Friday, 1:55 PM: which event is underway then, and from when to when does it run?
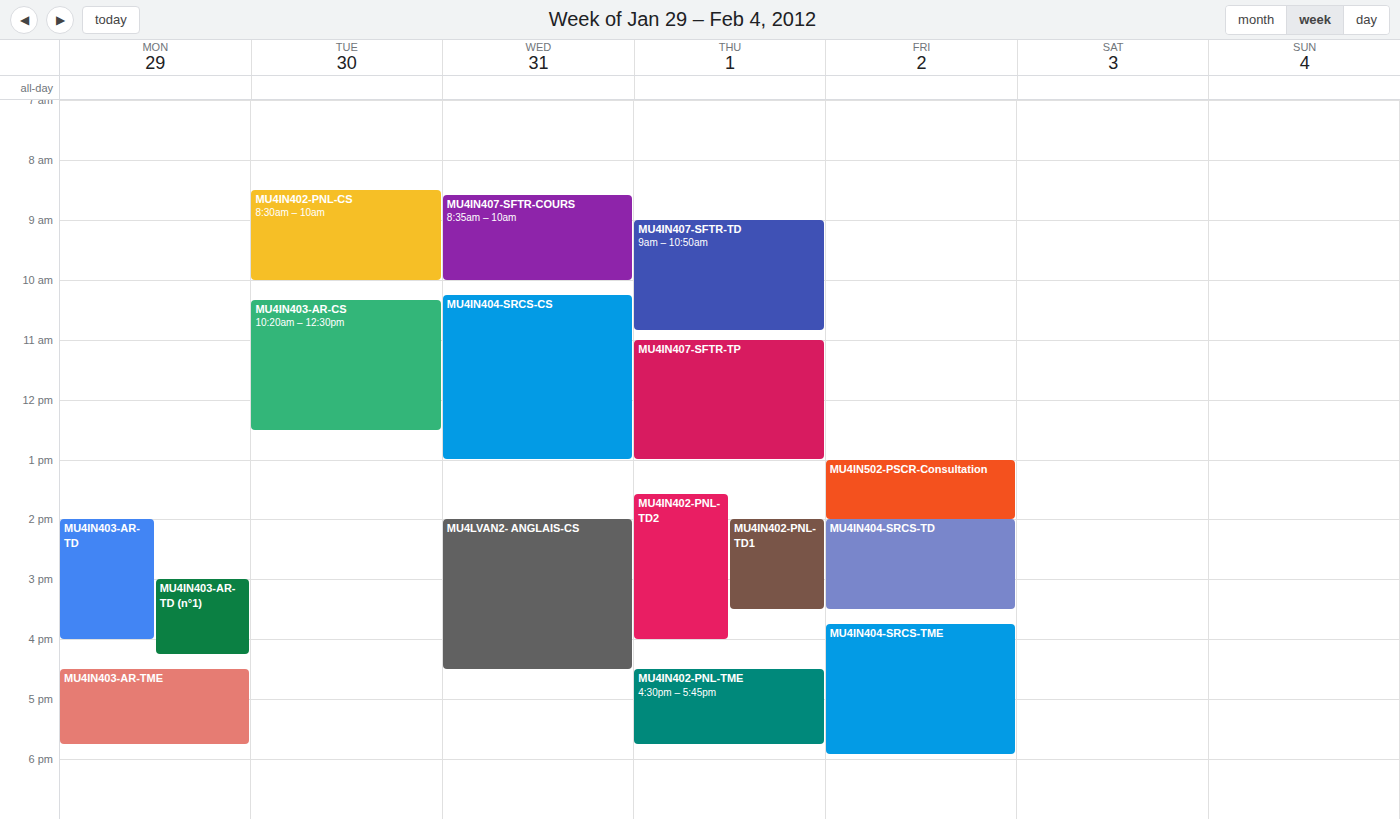
"MU4IN502-PSCR-Consultation", 1:00 PM to 2:00 PM